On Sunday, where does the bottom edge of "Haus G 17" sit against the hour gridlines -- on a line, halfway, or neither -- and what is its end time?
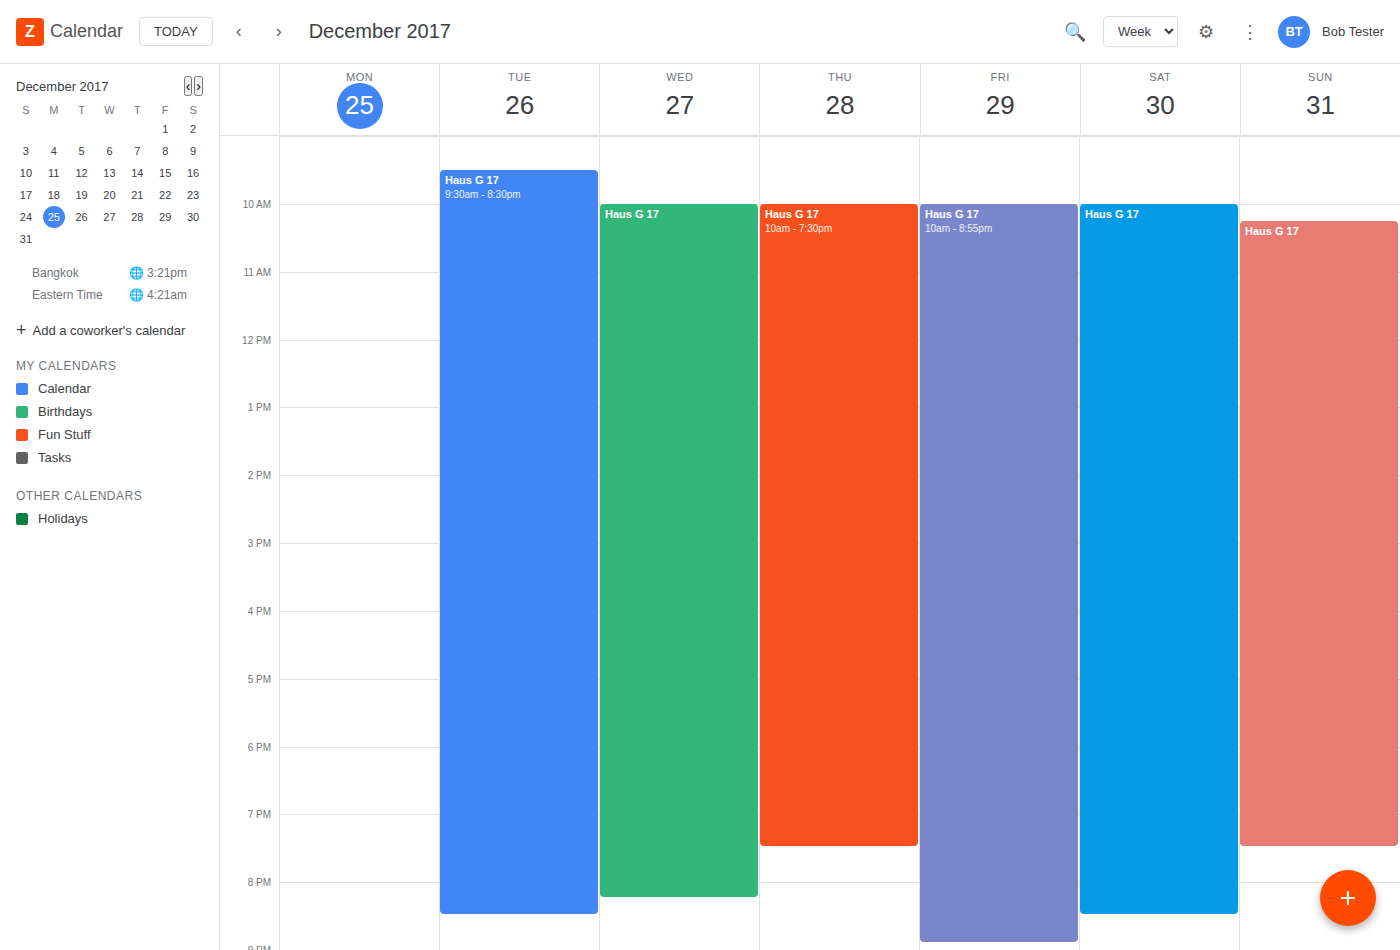
7:30 PM -- halfway between the 7 PM and 8 PM lines.